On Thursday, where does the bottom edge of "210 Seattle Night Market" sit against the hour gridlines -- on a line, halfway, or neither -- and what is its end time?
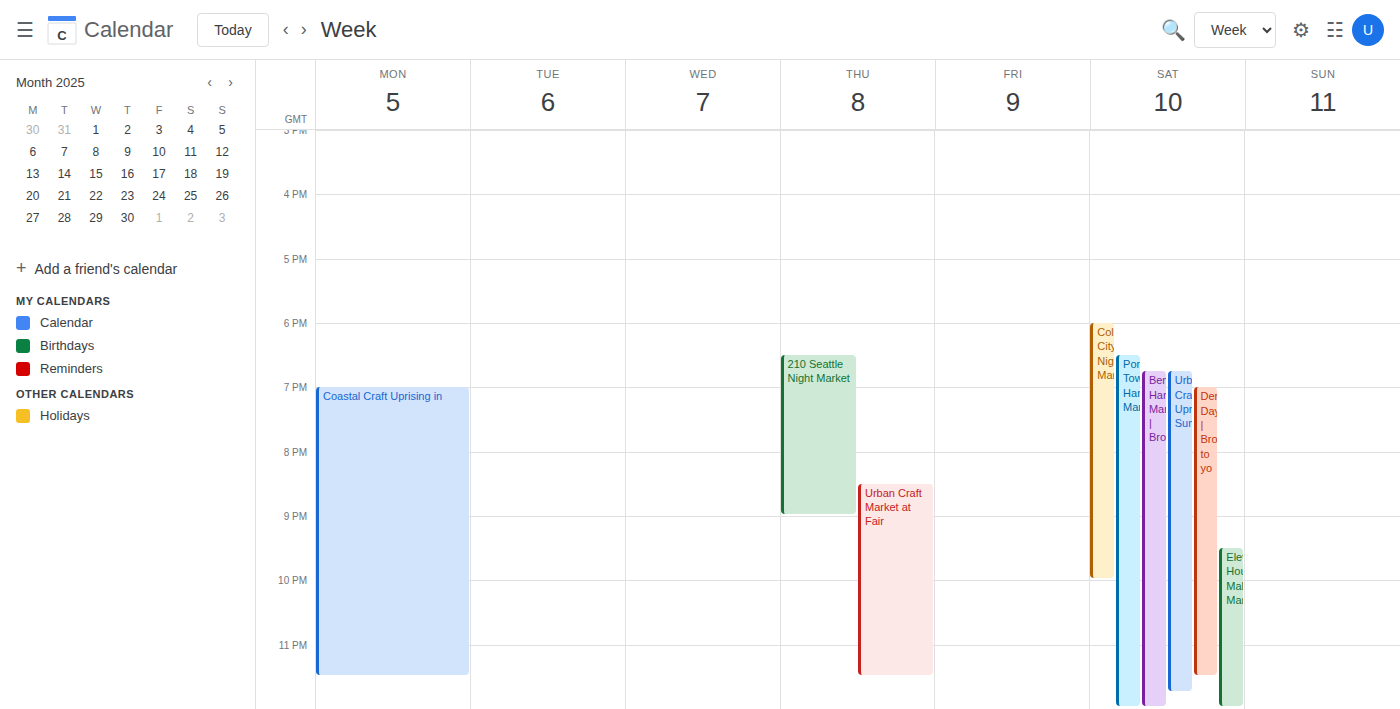
9:00 PM -- exactly on the 9 PM line.